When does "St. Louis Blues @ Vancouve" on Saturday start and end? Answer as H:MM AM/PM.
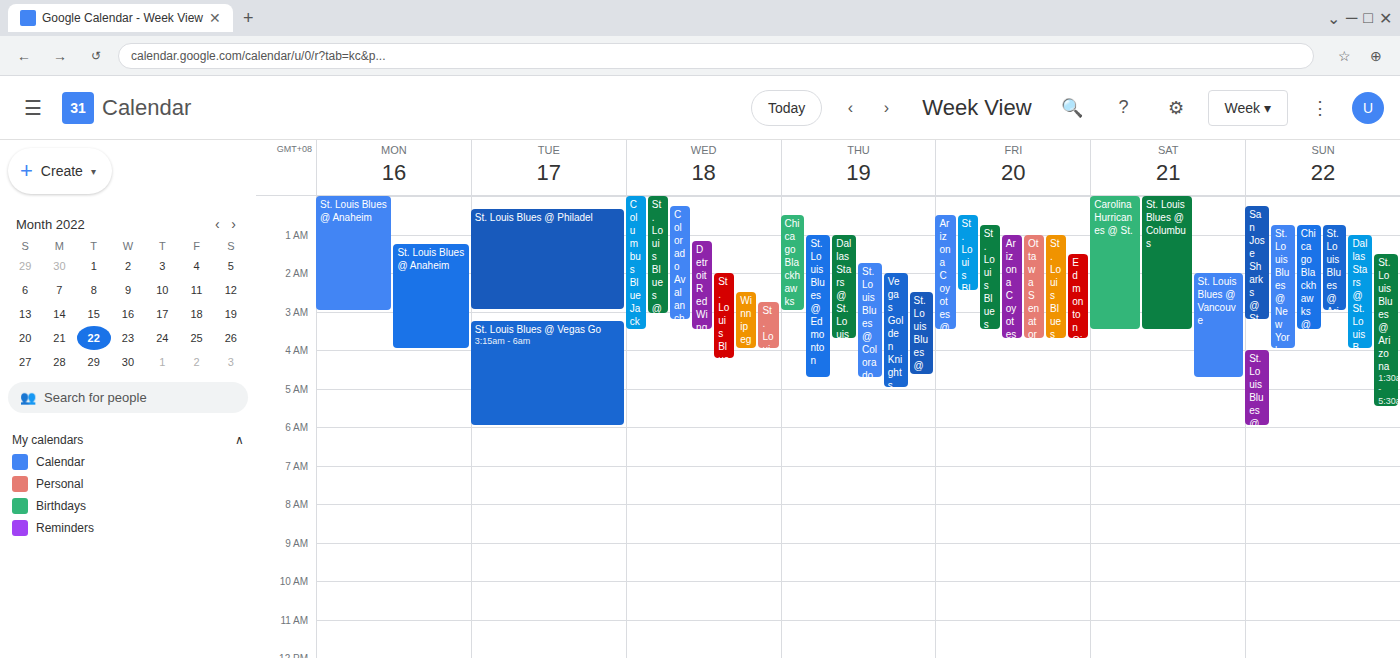
2:00 AM to 4:45 AM